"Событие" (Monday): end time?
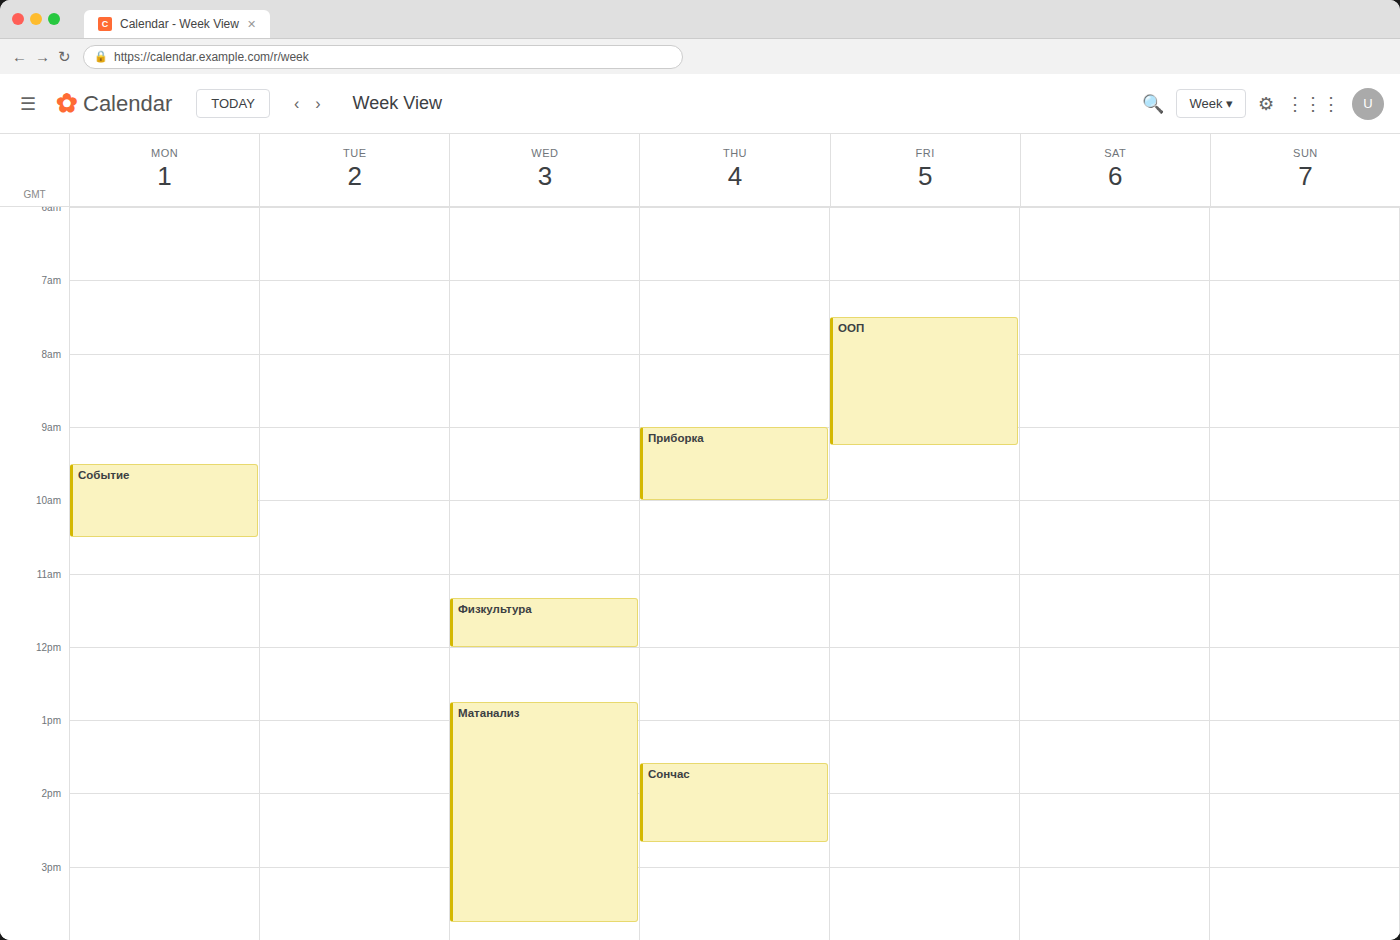
10:30 AM